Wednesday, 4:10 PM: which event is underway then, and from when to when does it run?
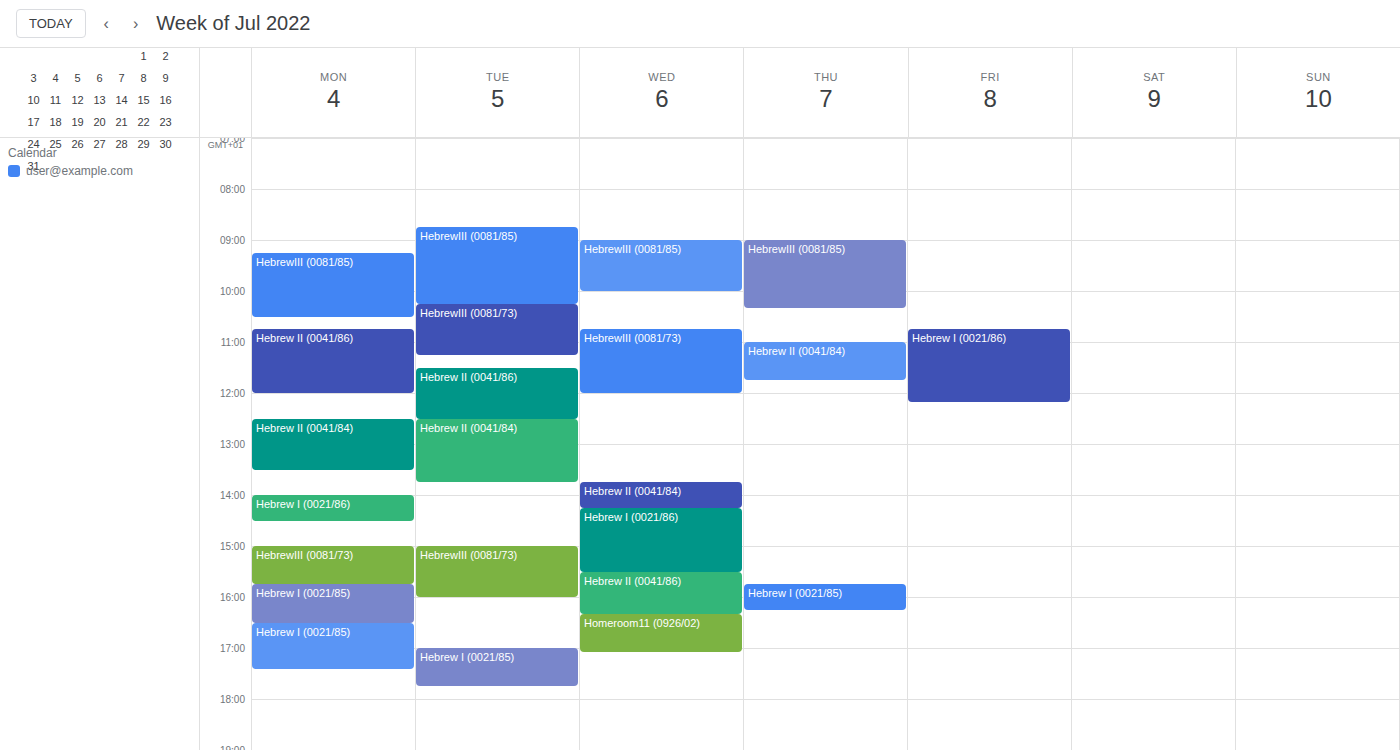
"Hebrew II (0041/86)", 3:30 PM to 4:20 PM